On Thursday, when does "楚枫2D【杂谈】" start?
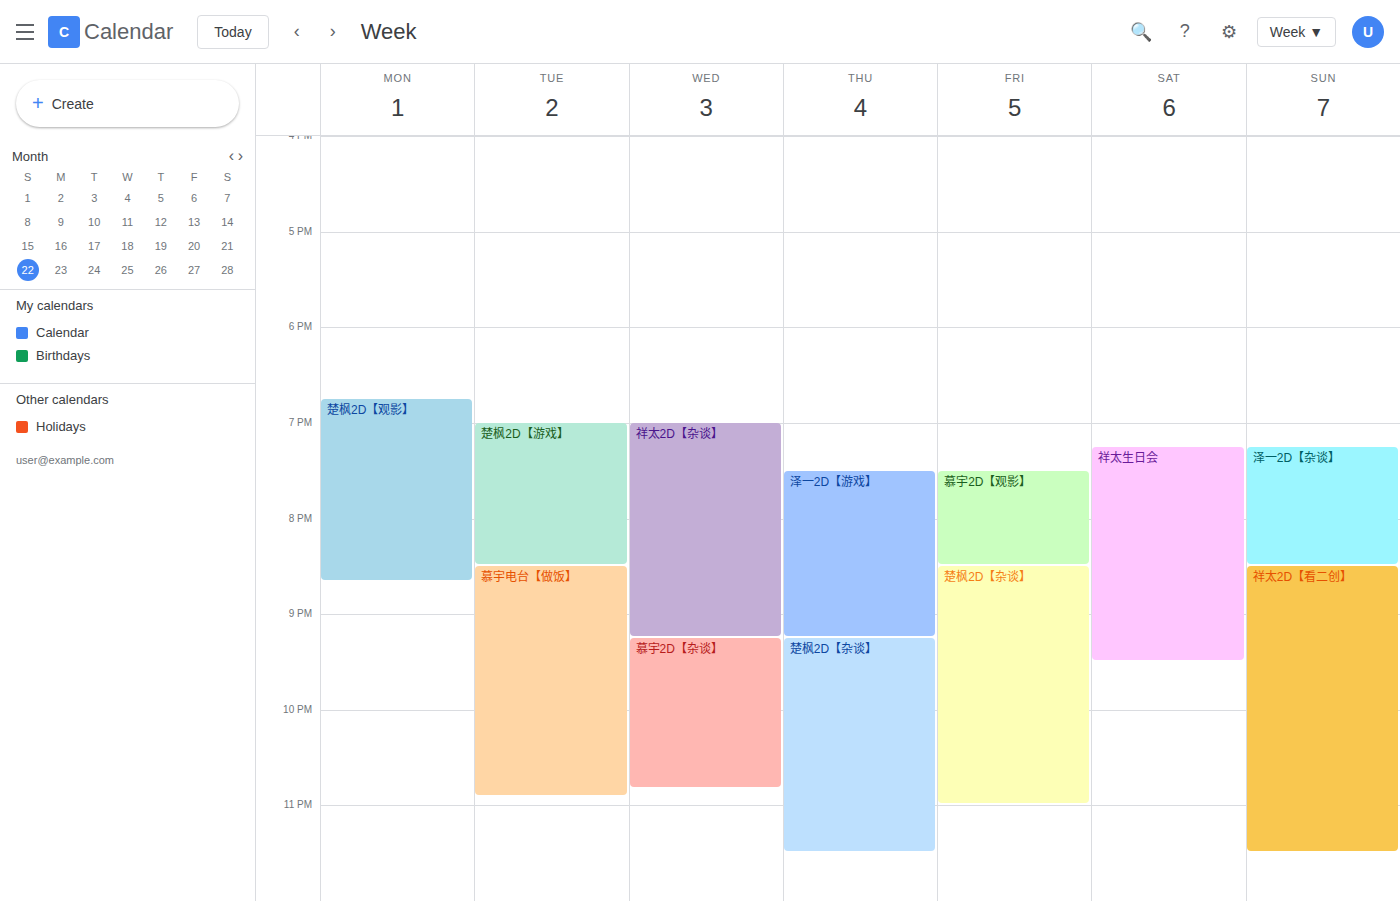
9:15 PM